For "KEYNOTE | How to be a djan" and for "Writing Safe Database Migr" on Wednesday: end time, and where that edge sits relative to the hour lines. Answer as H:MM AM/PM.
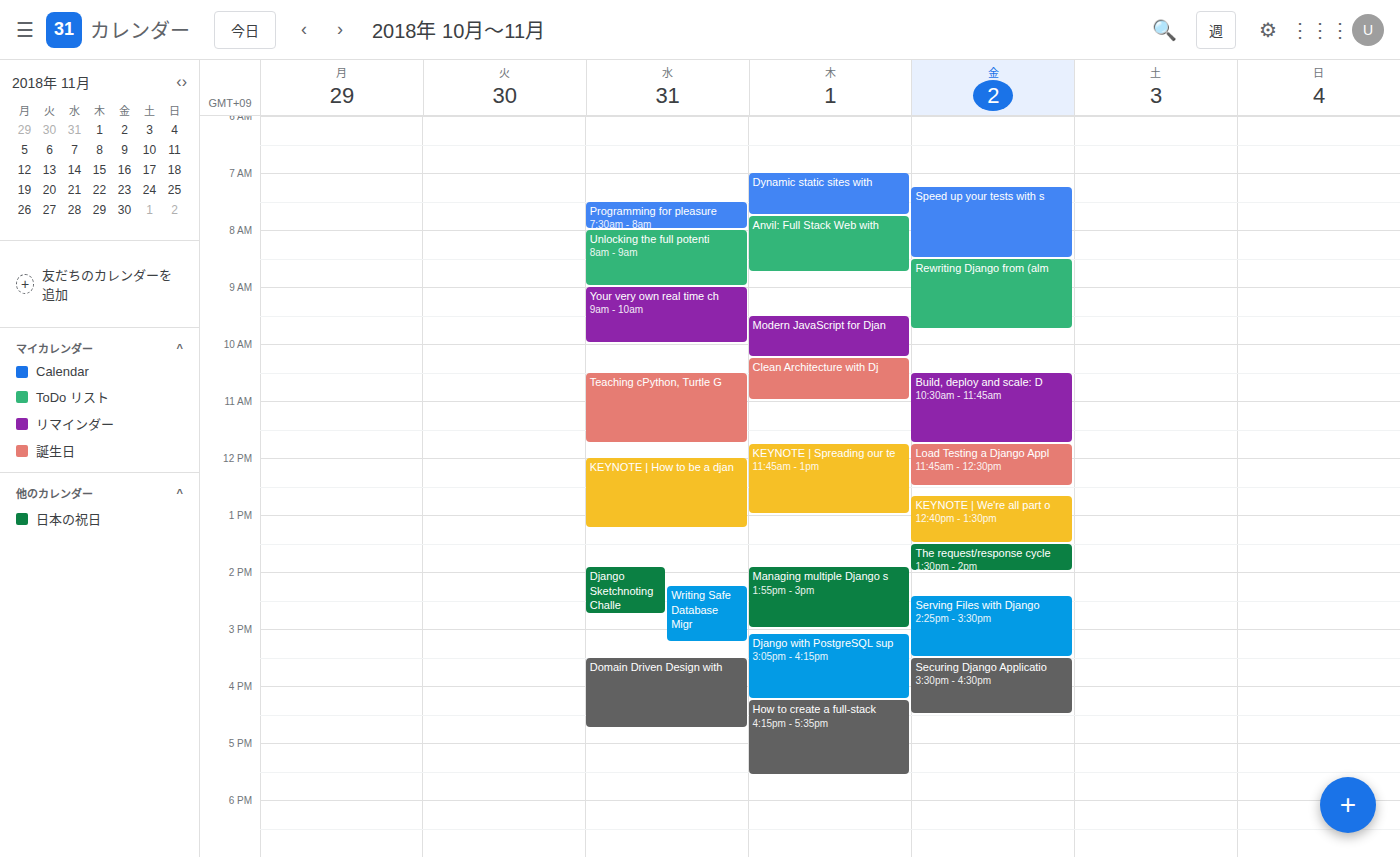
"KEYNOTE | How to be a djan": 1:15 PM, neither: a quarter of the way from the 1 PM line to the 2 PM line. "Writing Safe Database Migr": 3:15 PM, neither: a quarter of the way from the 3 PM line to the 4 PM line.